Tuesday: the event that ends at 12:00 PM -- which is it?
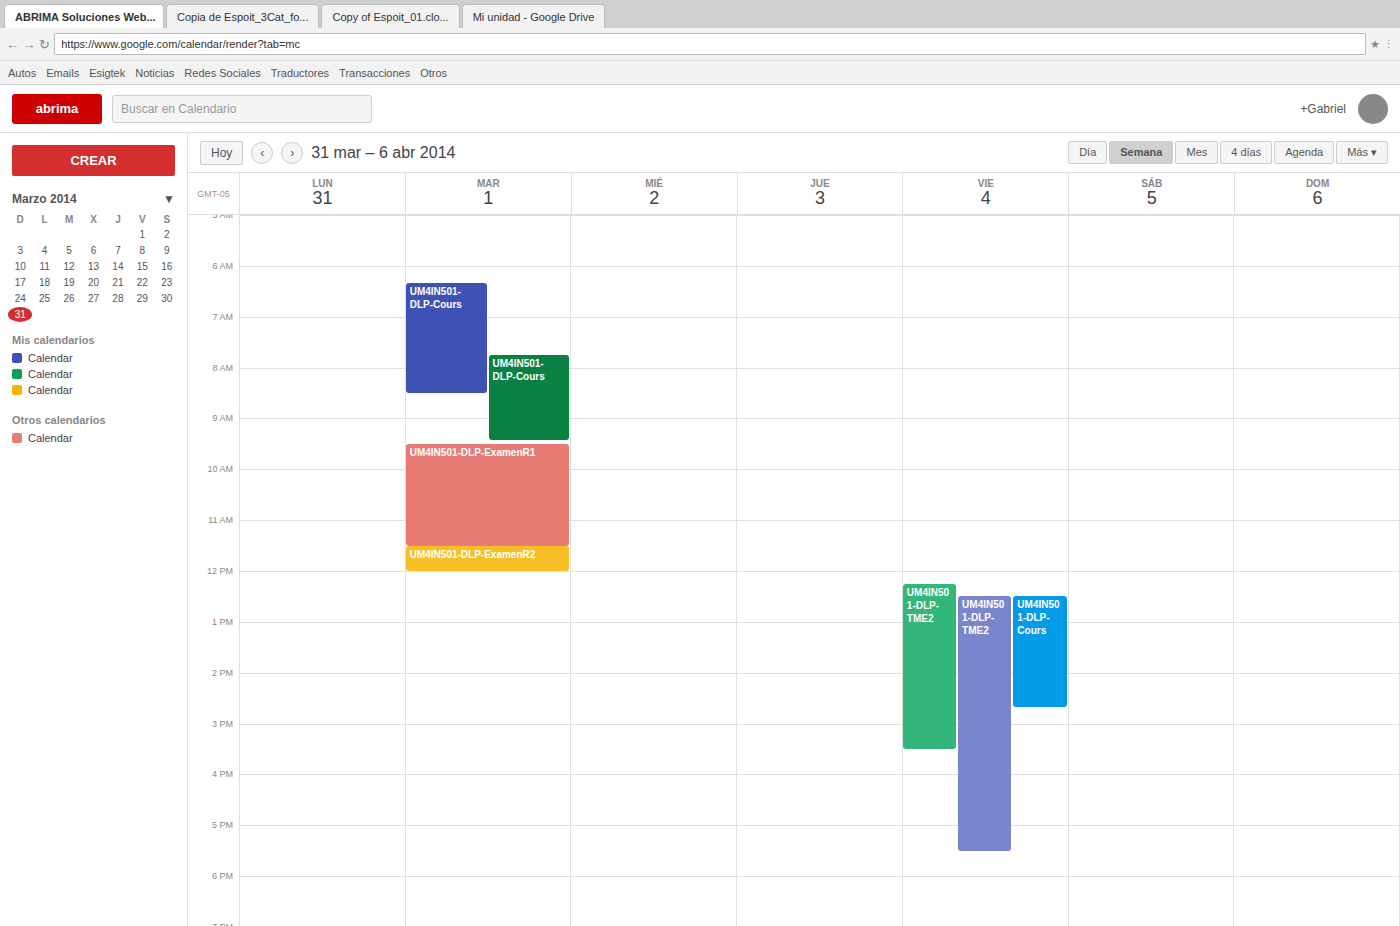
"UM4IN501-DLP-ExamenR2"